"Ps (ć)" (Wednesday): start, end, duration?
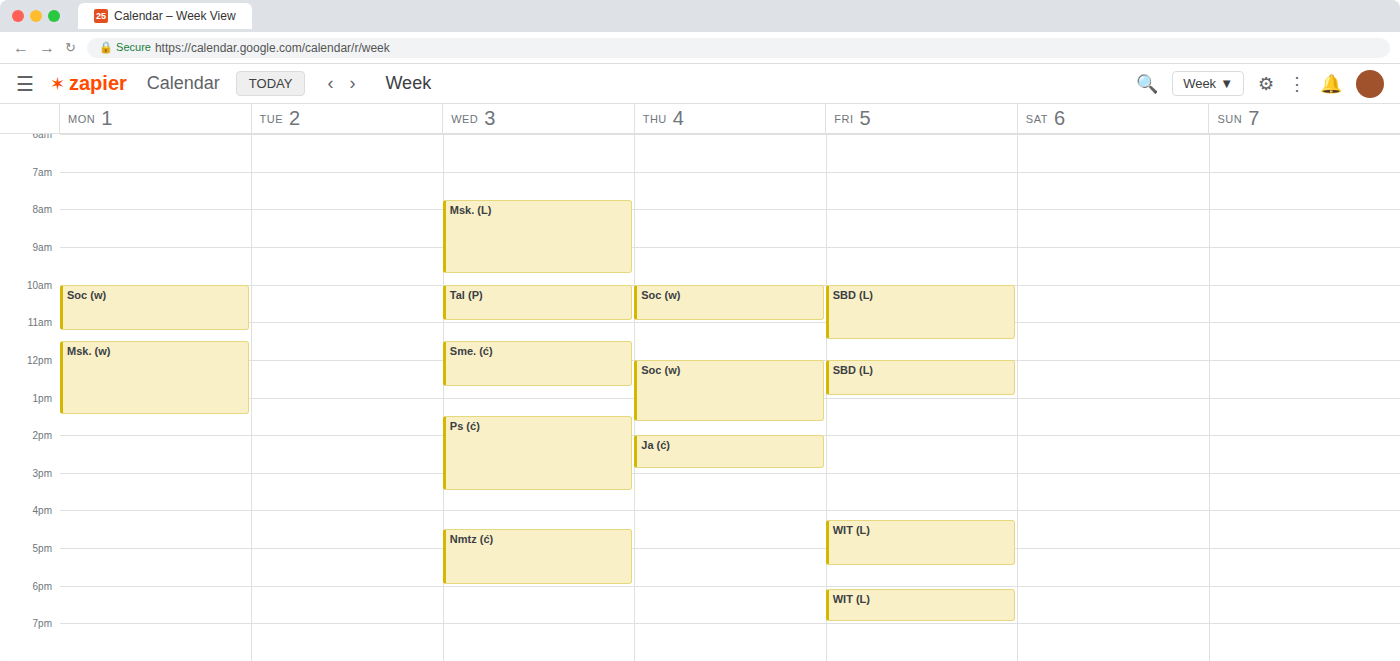
1:30 PM to 3:30 PM, 2 hours